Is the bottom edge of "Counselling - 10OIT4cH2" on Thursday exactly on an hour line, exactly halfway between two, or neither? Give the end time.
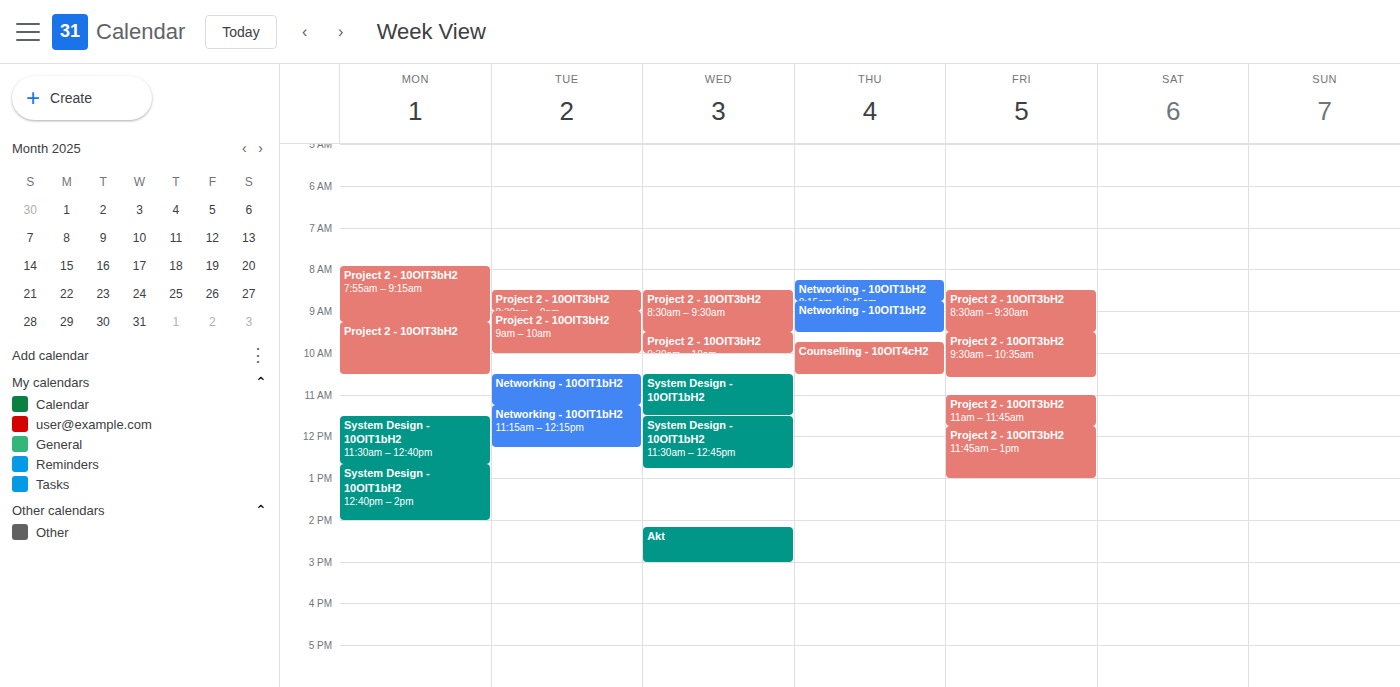
10:30 AM -- halfway between the 10 AM and 11 AM lines.